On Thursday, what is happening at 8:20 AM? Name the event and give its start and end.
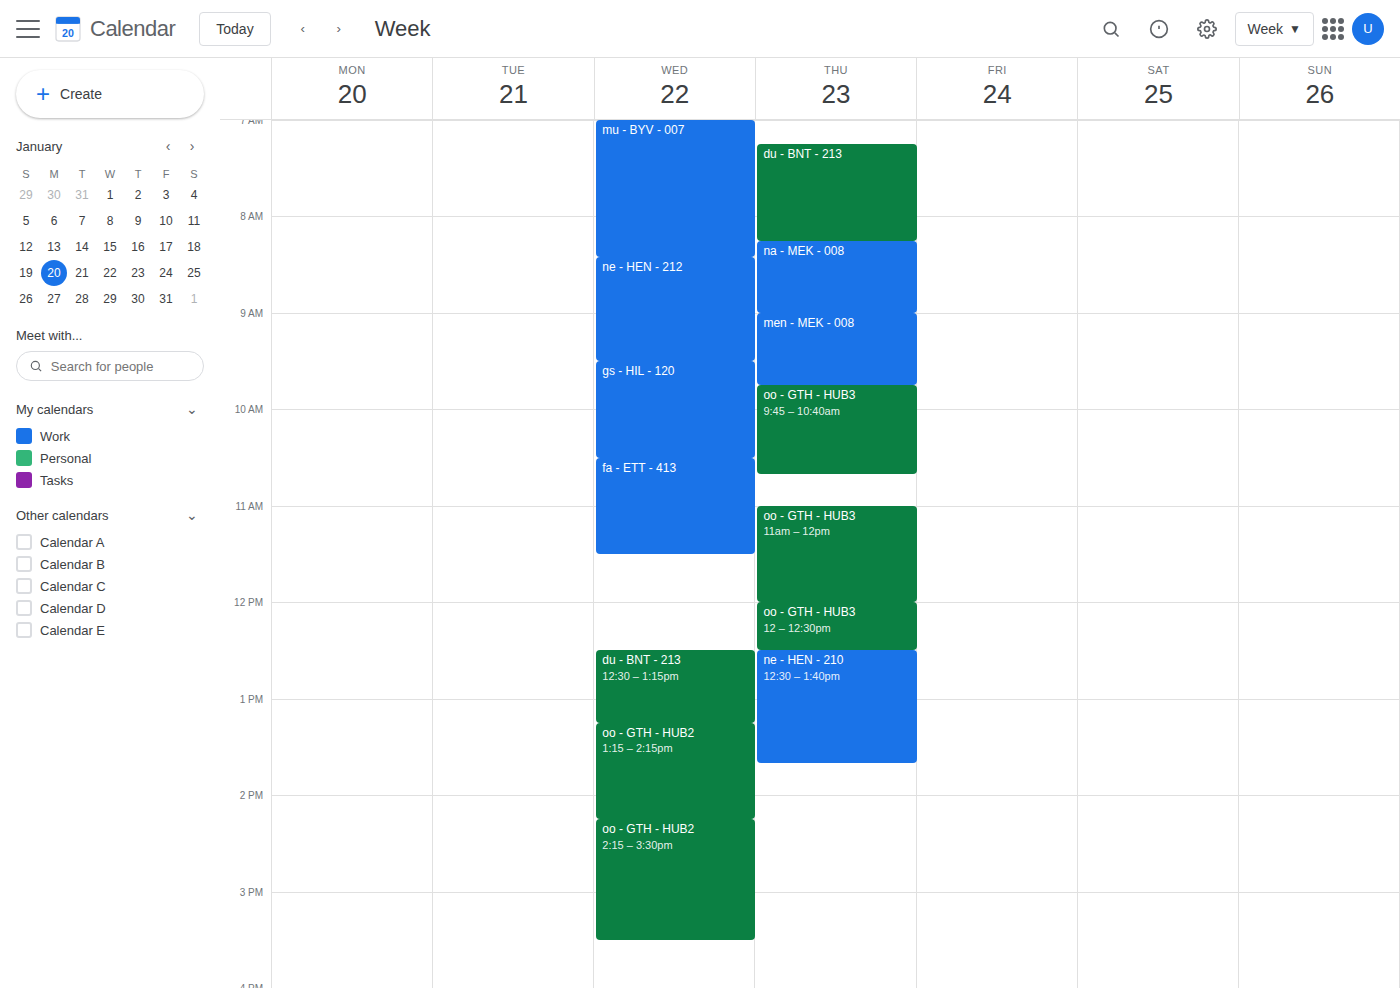
"na - MEK - 008", 8:15 AM to 9:00 AM